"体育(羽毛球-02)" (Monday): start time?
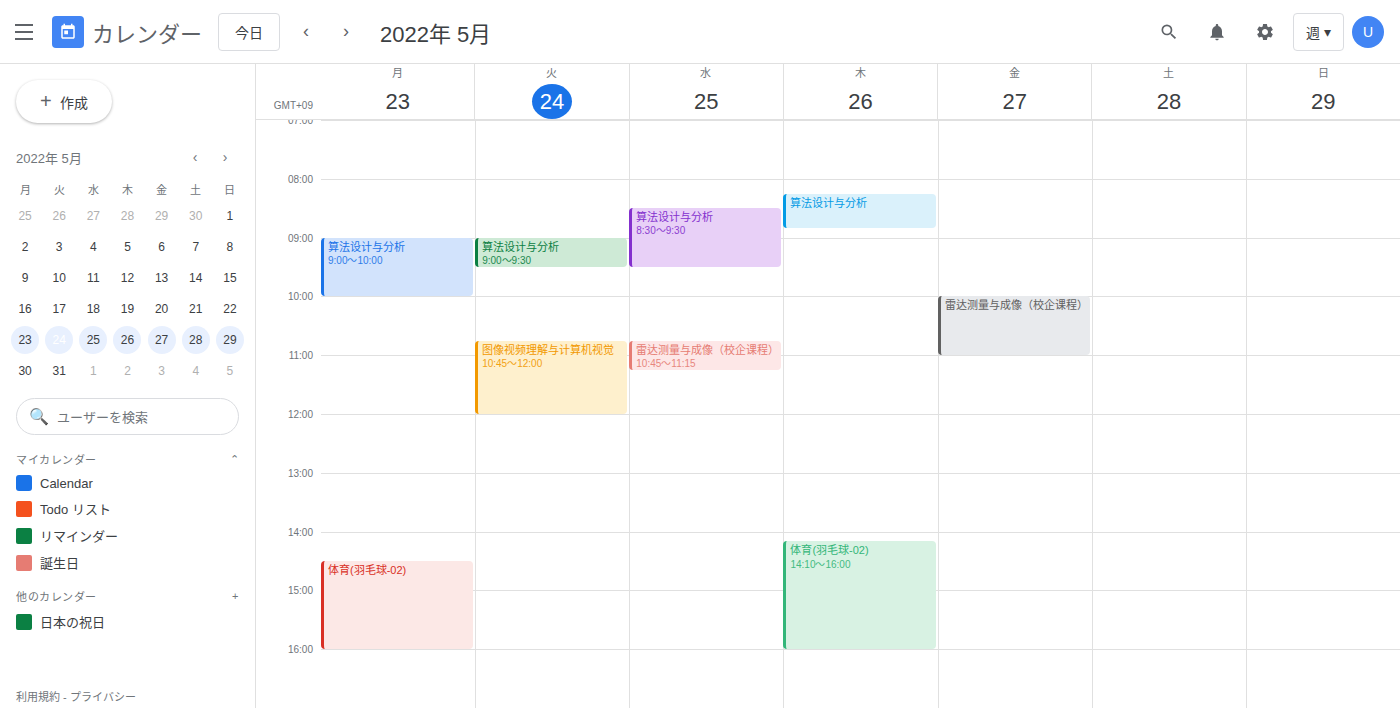
2:30 PM